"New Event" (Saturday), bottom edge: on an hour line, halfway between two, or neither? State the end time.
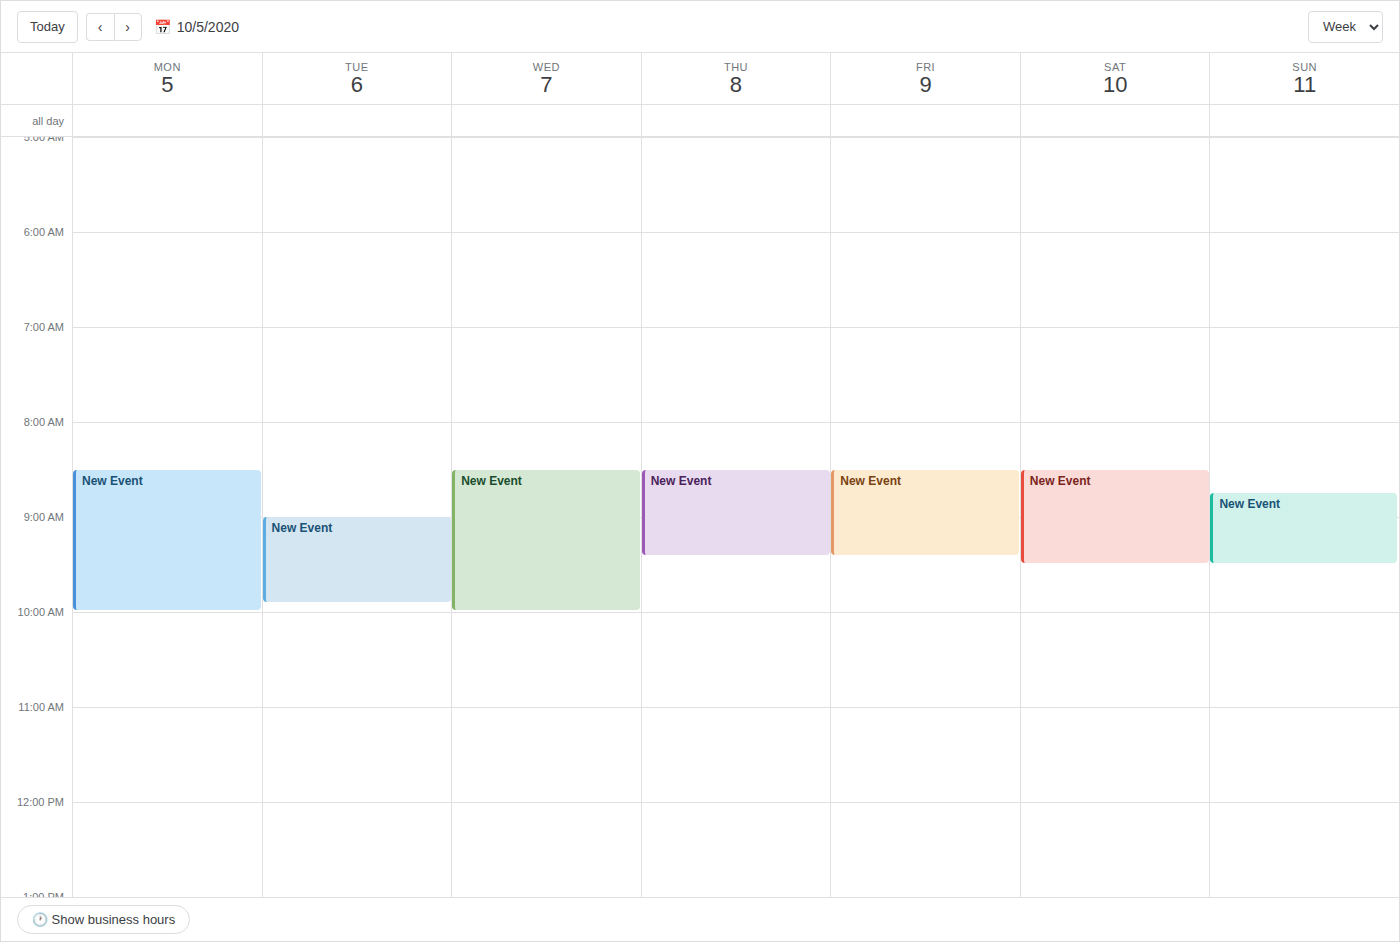
9:30 AM -- halfway between the 9 AM and 10 AM lines.